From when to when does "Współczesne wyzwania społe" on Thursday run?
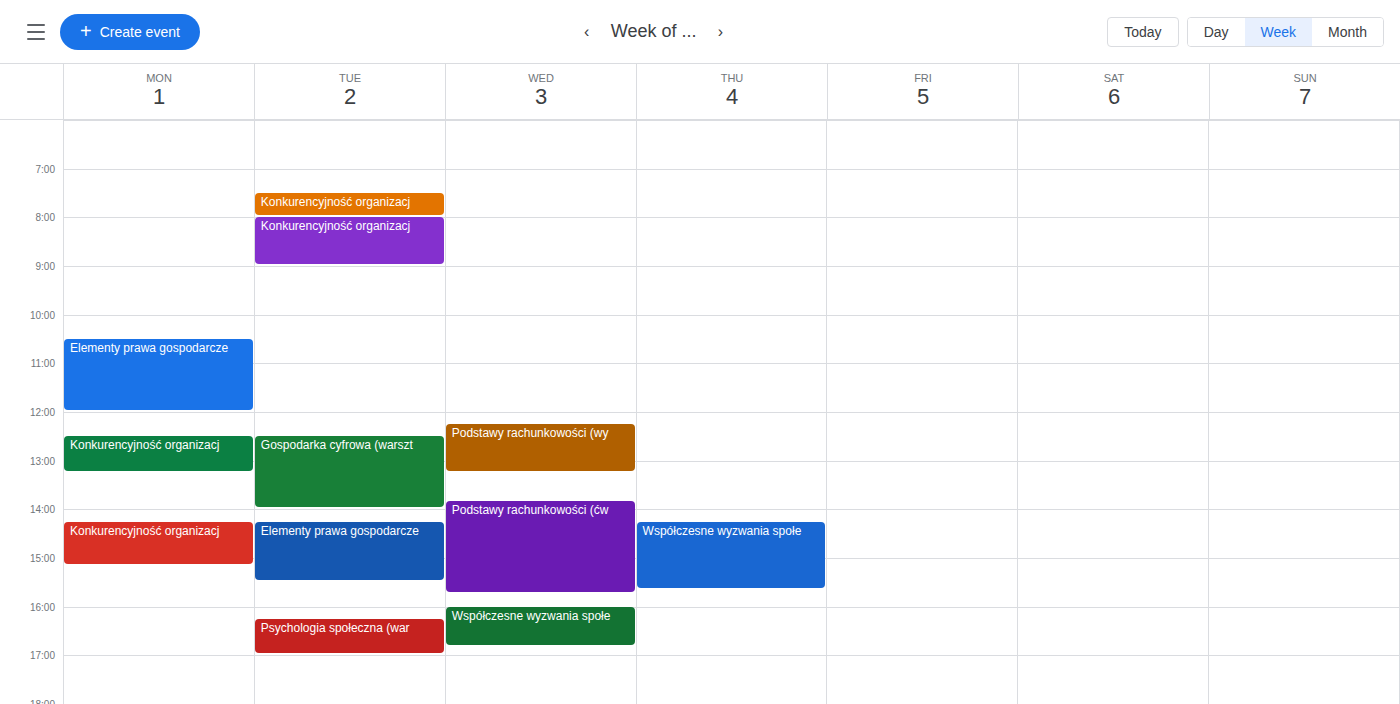
2:15 PM to 3:40 PM